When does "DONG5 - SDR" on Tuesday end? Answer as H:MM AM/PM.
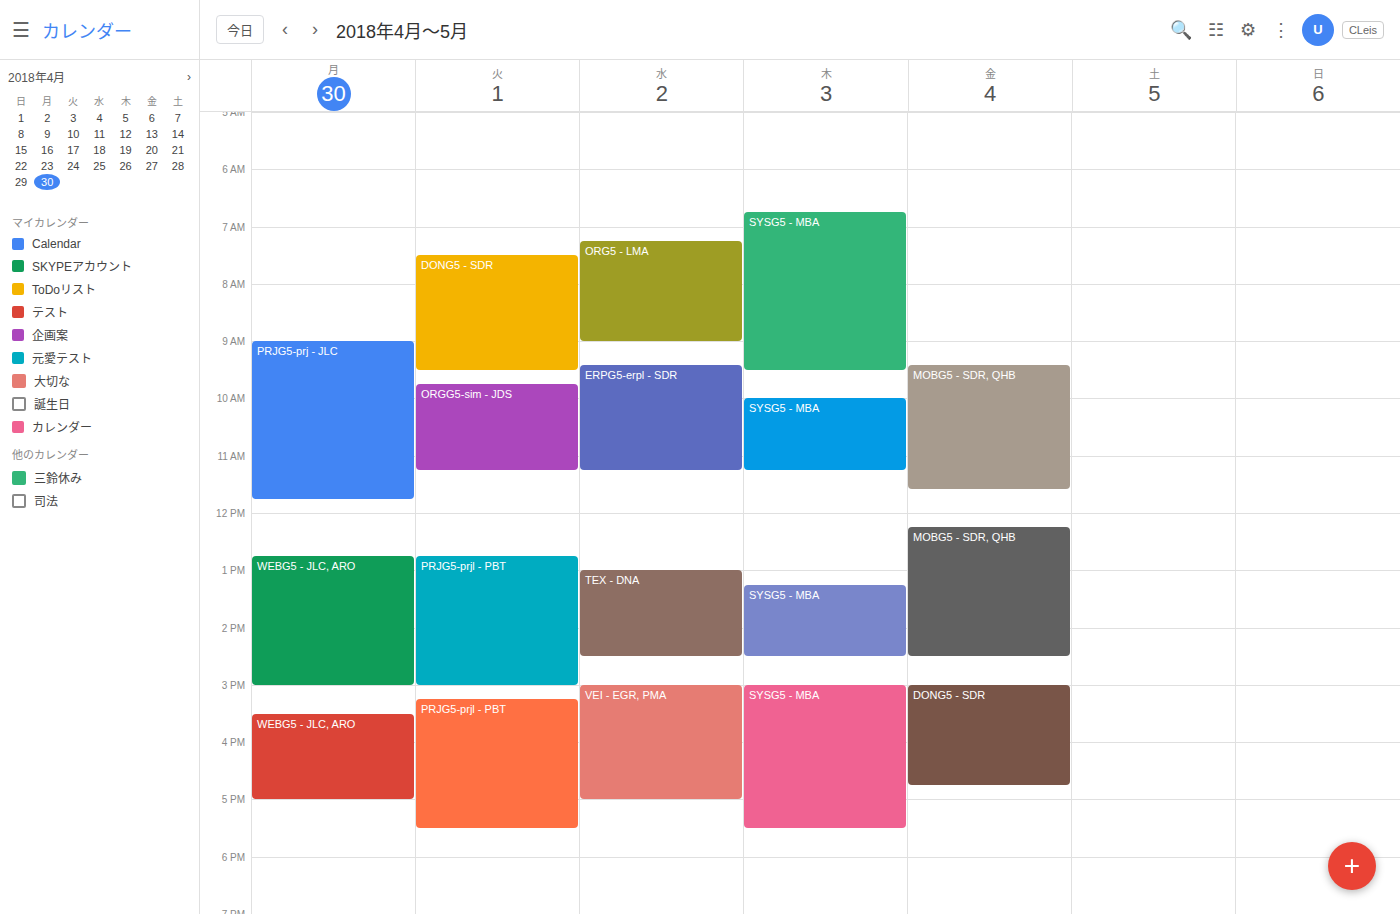
9:30 AM